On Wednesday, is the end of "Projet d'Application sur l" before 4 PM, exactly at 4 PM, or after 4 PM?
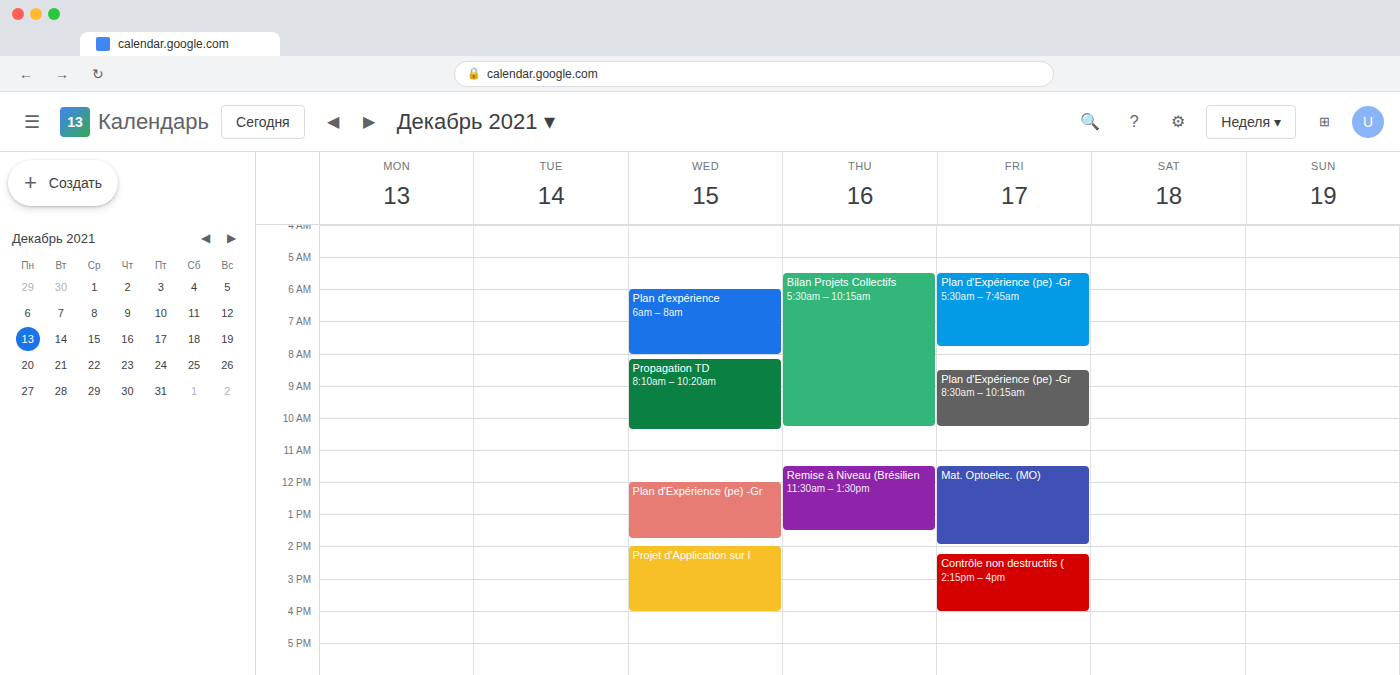
4:00 PM -- exactly at 4 PM, on the 4 PM line.